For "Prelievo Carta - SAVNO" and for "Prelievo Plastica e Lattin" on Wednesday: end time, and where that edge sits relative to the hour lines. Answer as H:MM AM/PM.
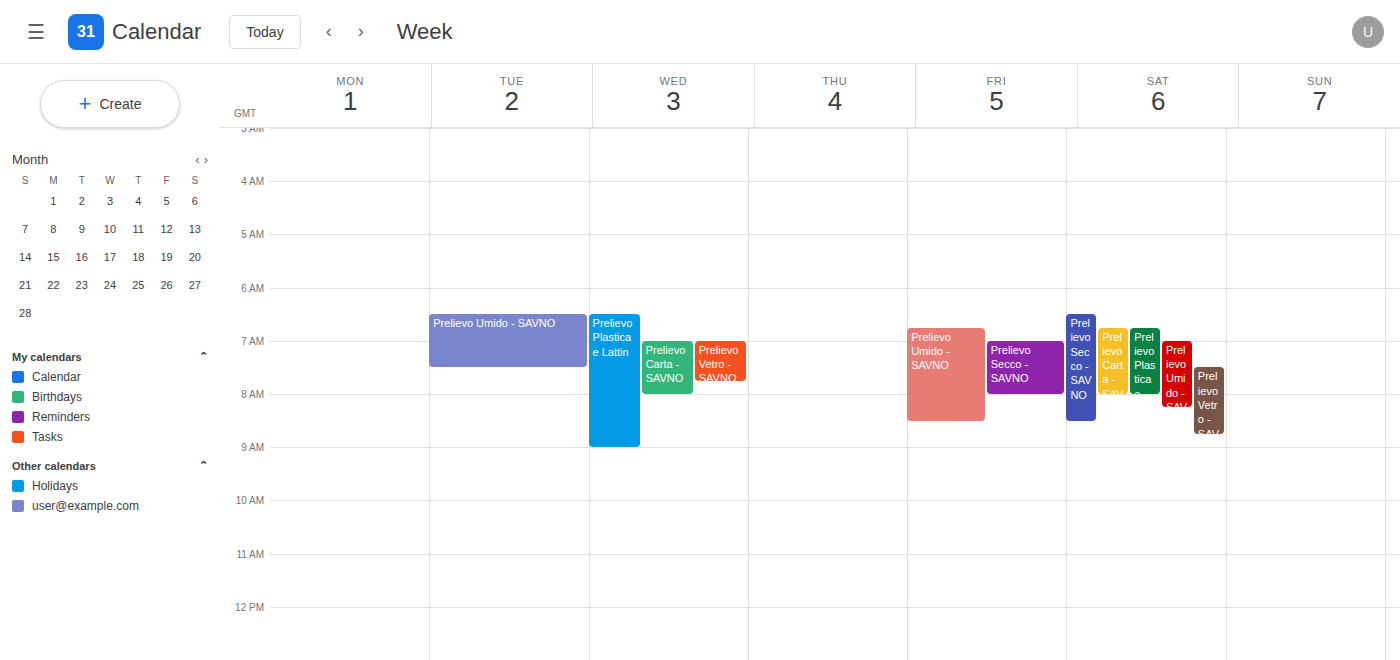
"Prelievo Carta - SAVNO": 8:00 AM, exactly on the 8 AM line. "Prelievo Plastica e Lattin": 9:00 AM, exactly on the 9 AM line.